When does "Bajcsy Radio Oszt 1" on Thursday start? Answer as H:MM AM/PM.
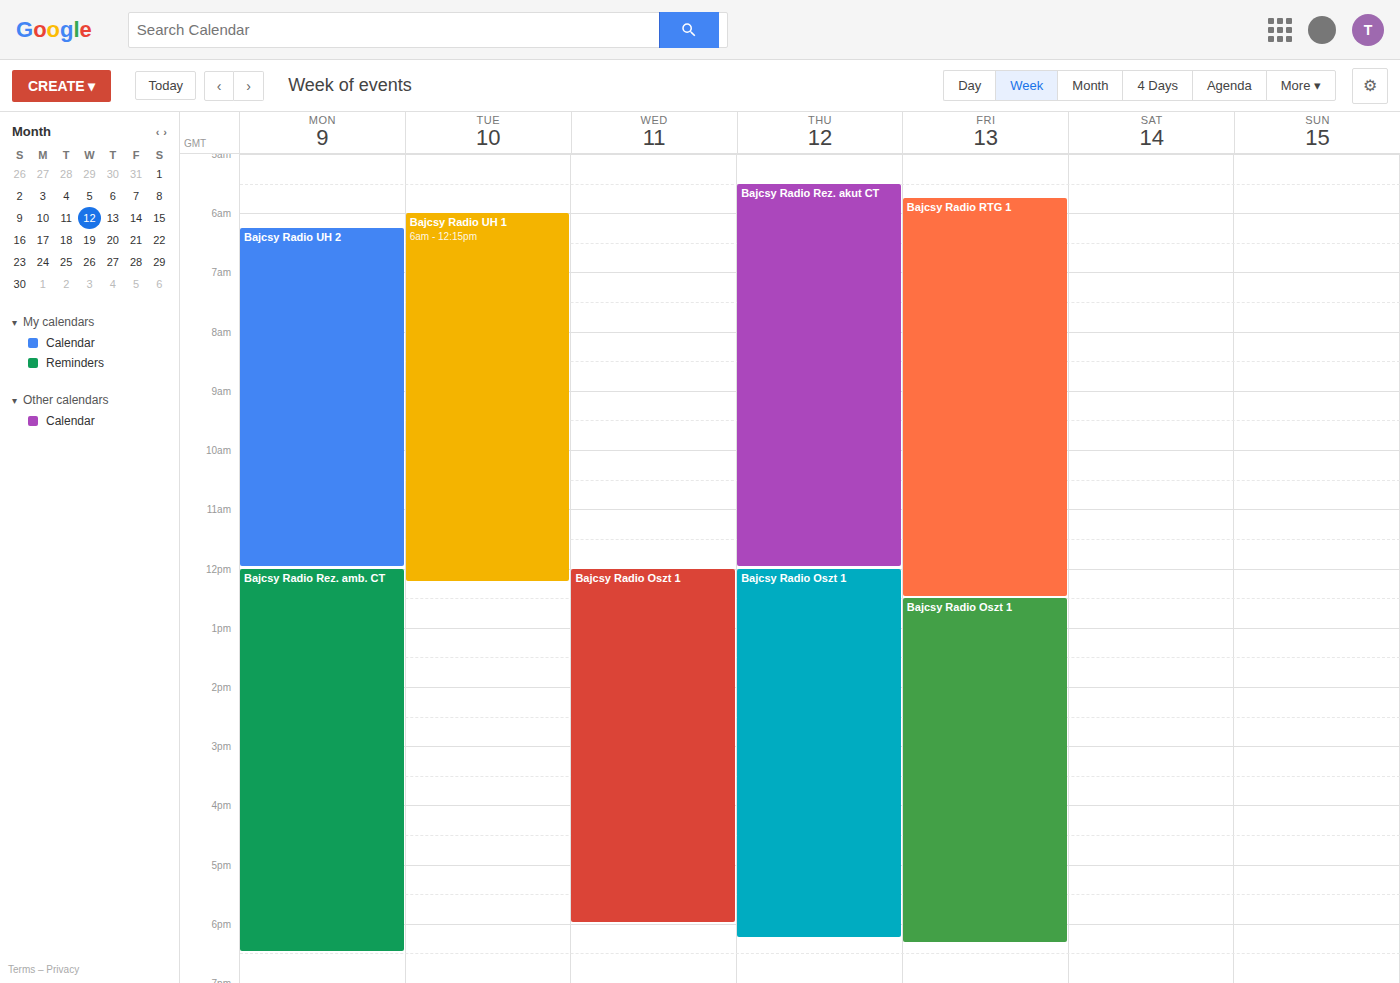
12:00 PM